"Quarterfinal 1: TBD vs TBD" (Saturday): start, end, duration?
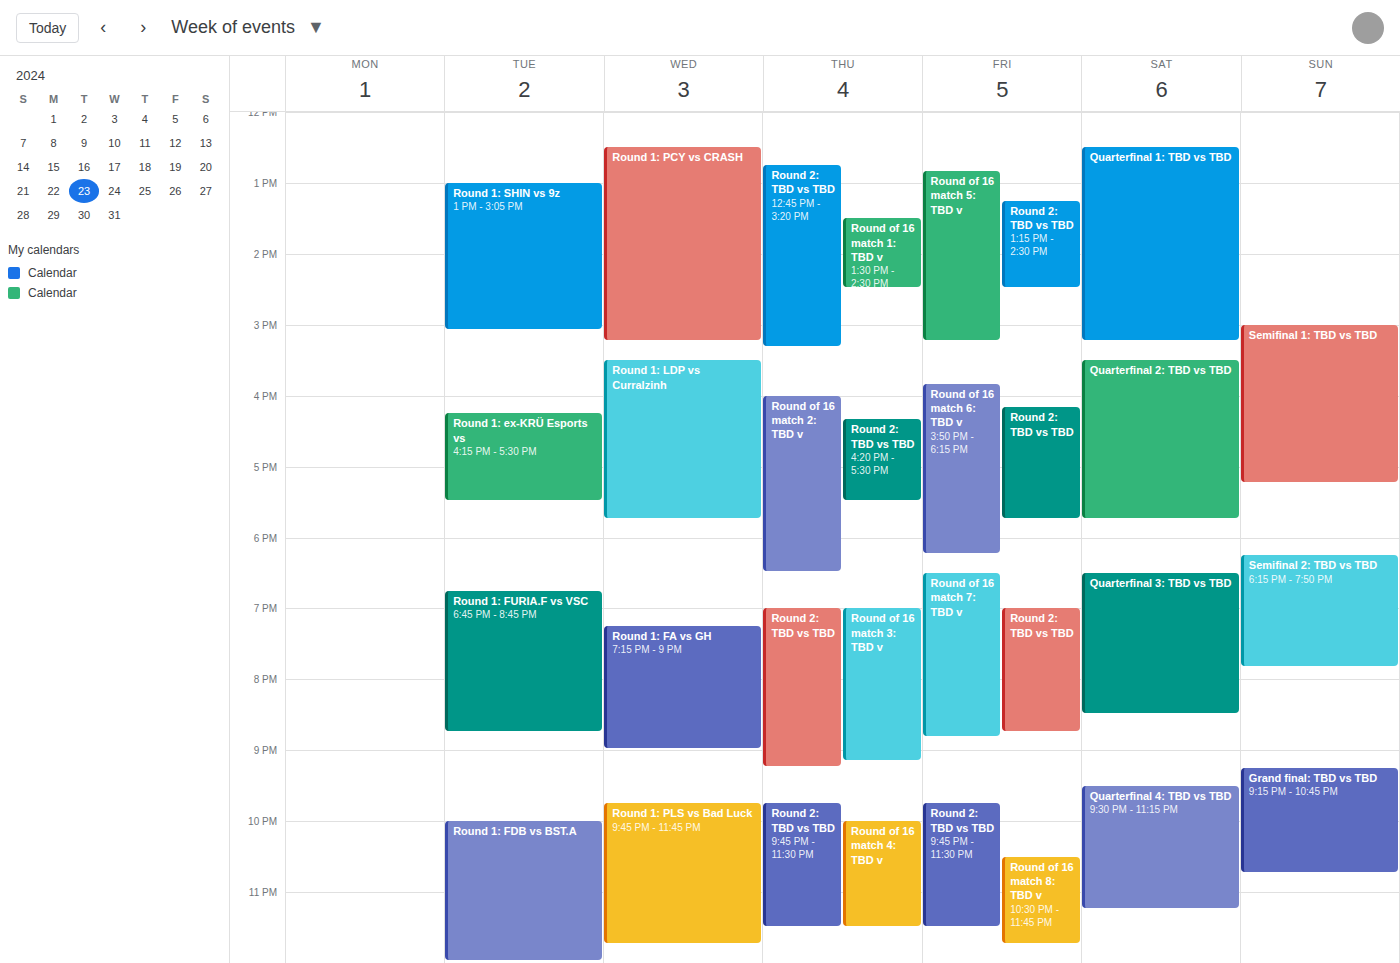
12:30 PM to 3:15 PM, 2 hours 45 minutes